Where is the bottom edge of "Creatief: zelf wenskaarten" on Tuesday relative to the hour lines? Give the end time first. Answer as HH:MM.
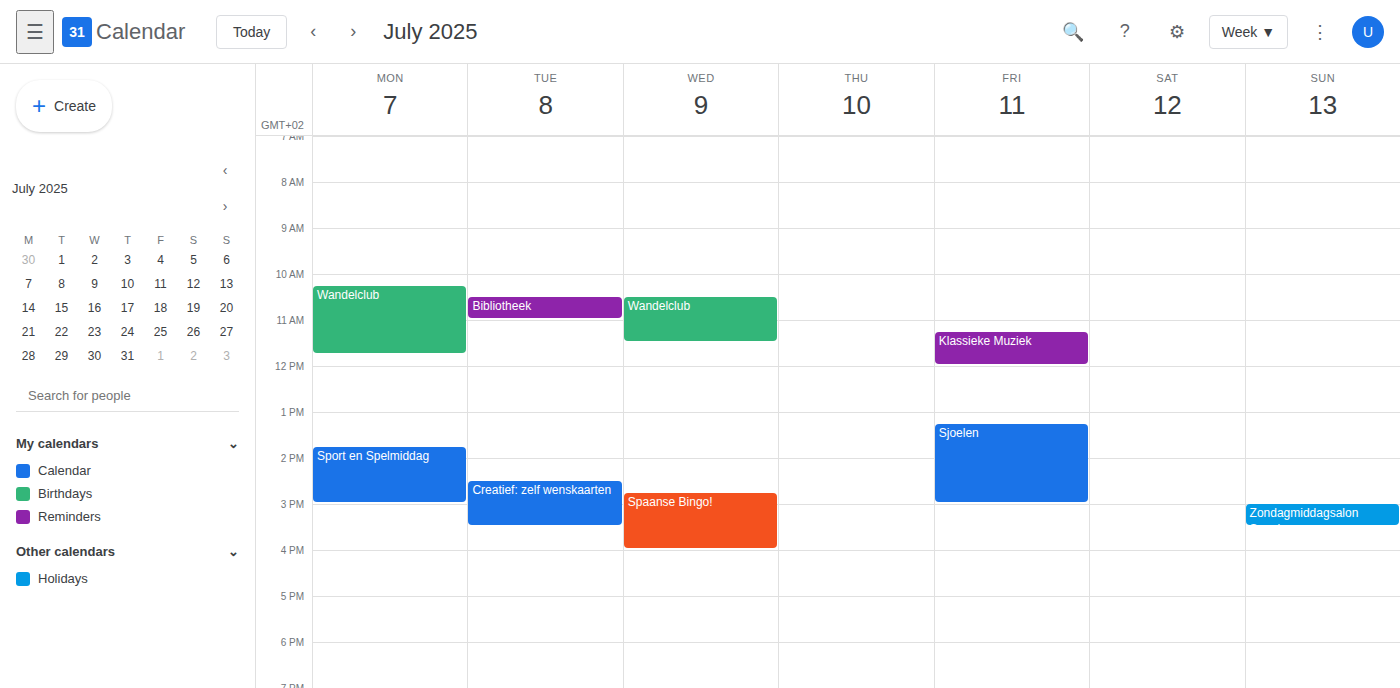
15:30 -- halfway between the 15:00 and 16:00 lines.